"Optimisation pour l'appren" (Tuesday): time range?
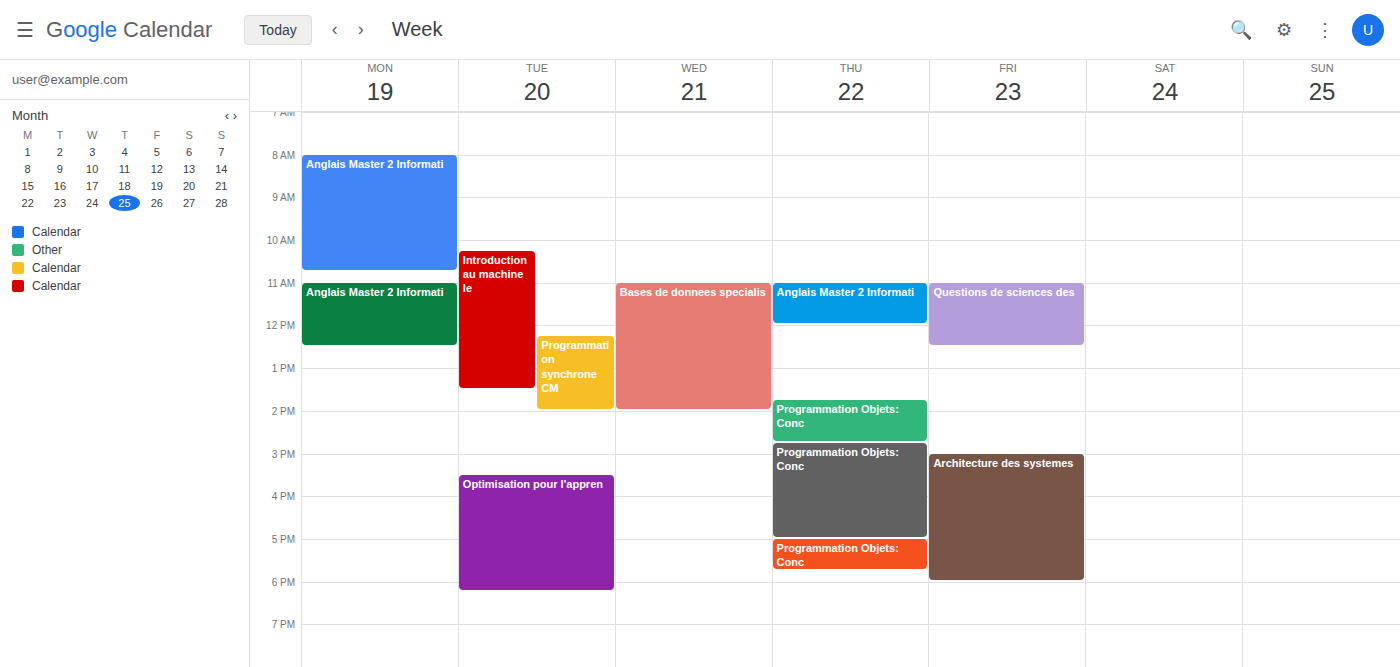
3:30 PM to 6:15 PM